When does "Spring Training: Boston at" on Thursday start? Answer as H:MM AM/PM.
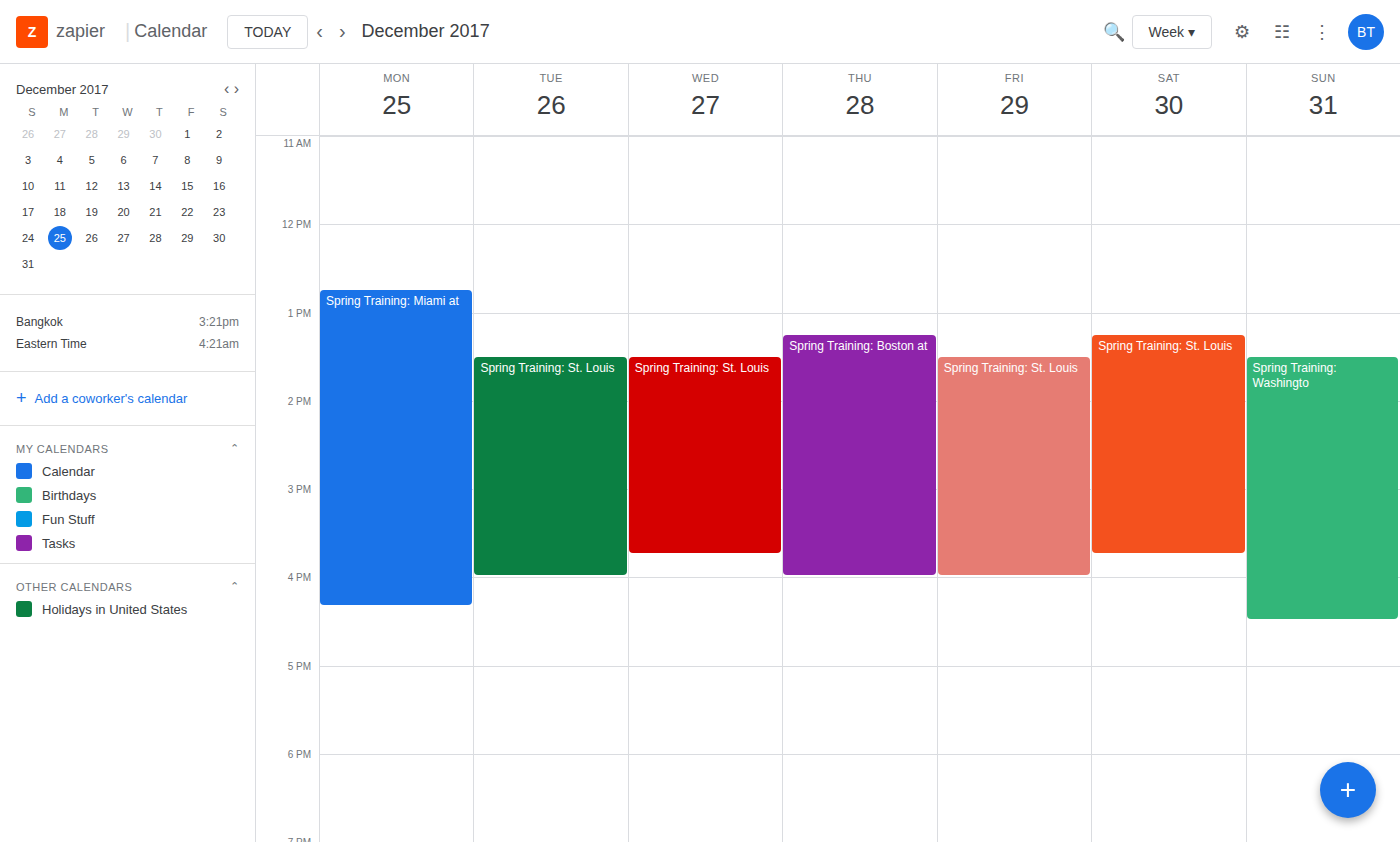
1:15 PM